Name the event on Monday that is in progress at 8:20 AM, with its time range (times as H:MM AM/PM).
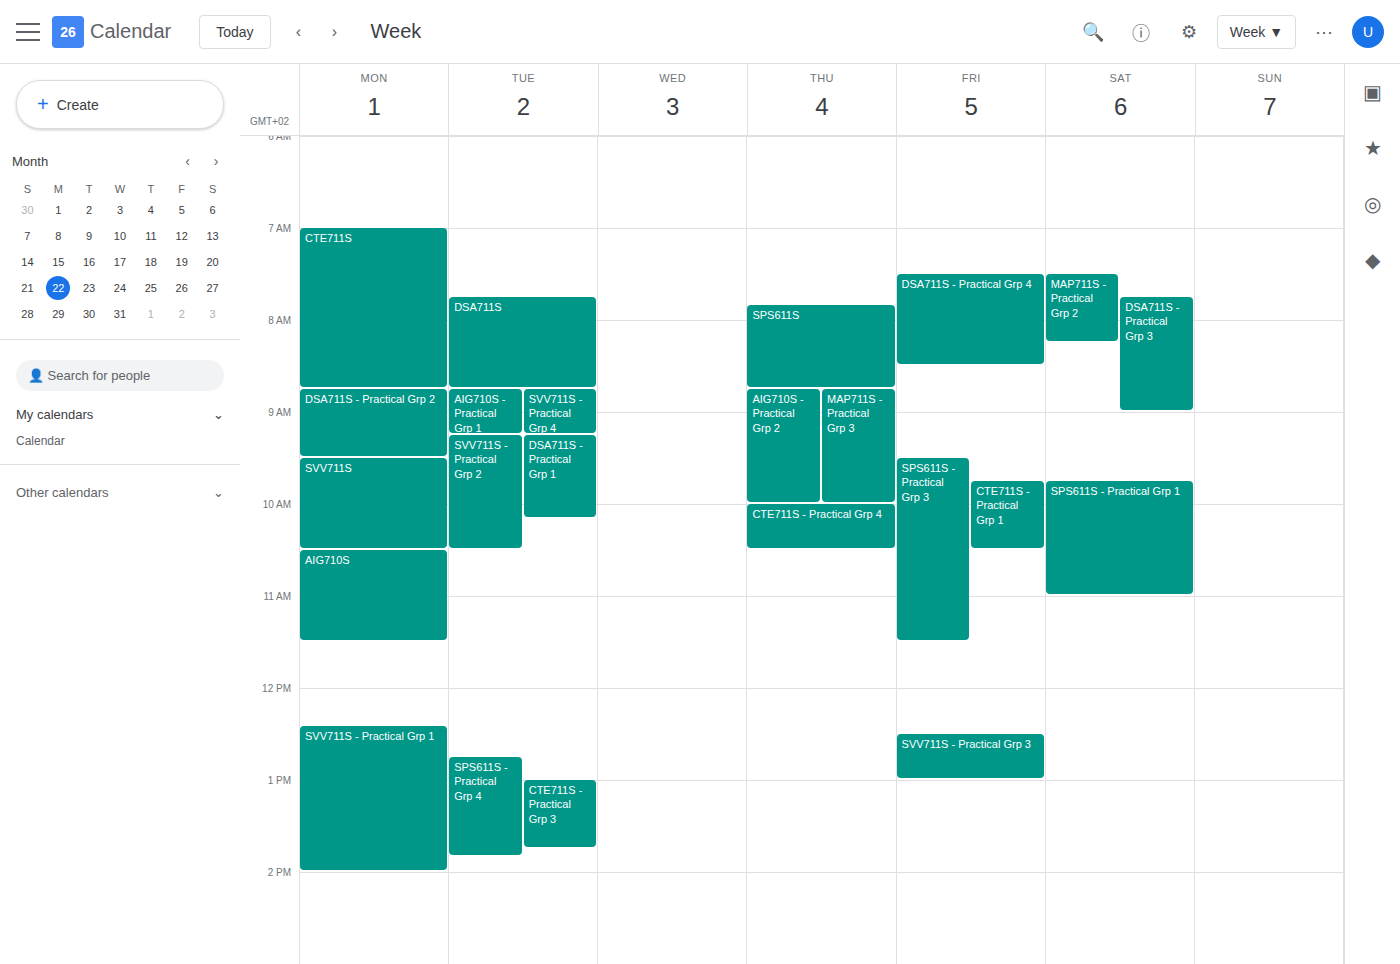
"CTE711S", 7:00 AM to 8:45 AM